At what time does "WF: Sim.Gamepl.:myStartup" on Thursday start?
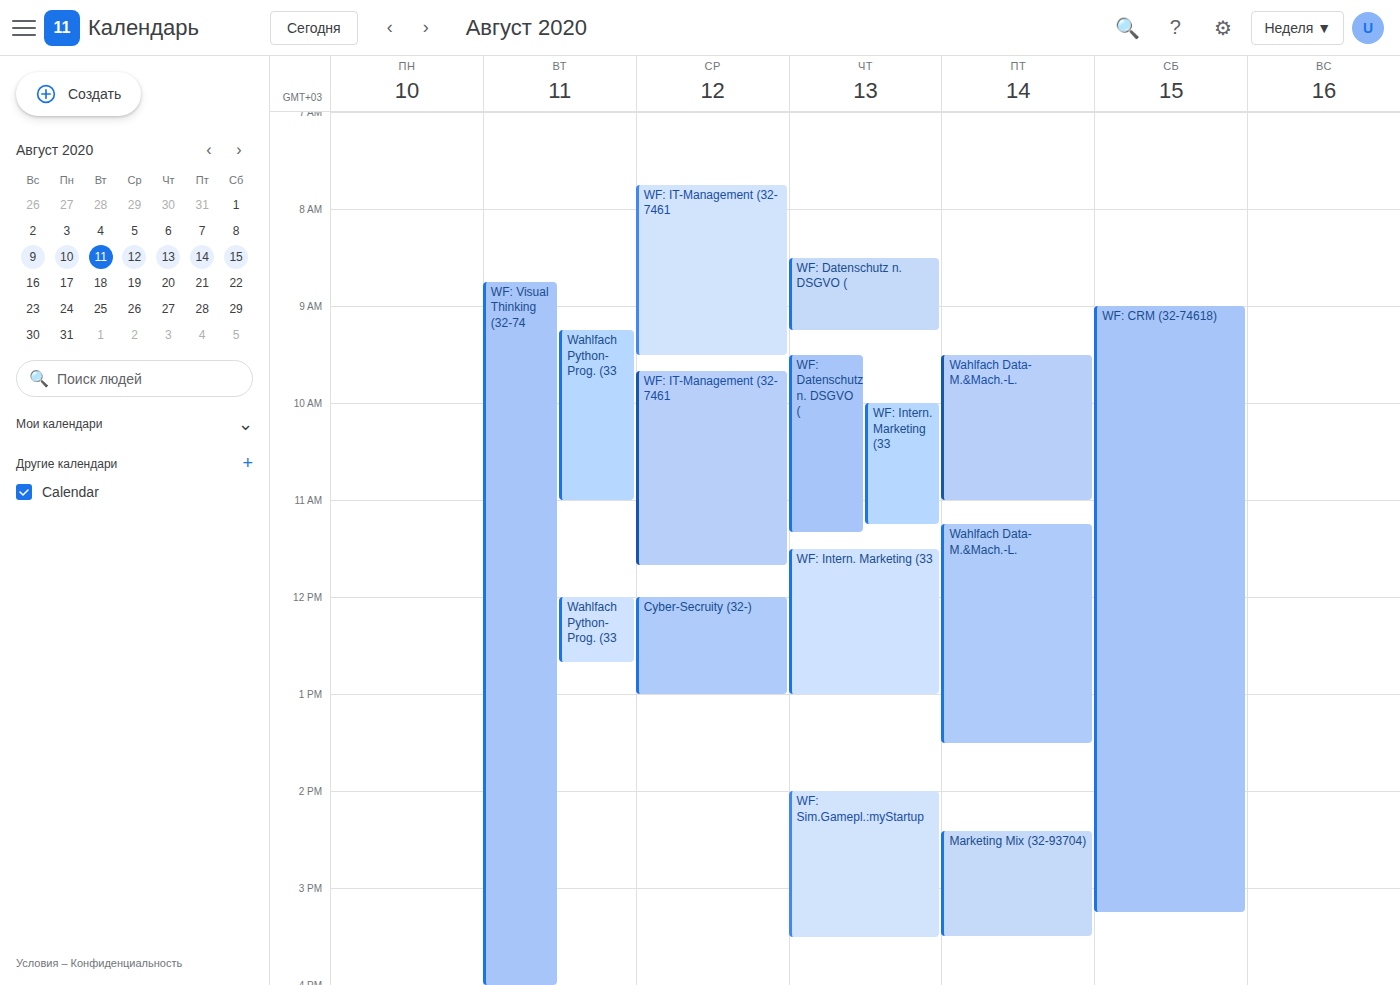
2:00 PM